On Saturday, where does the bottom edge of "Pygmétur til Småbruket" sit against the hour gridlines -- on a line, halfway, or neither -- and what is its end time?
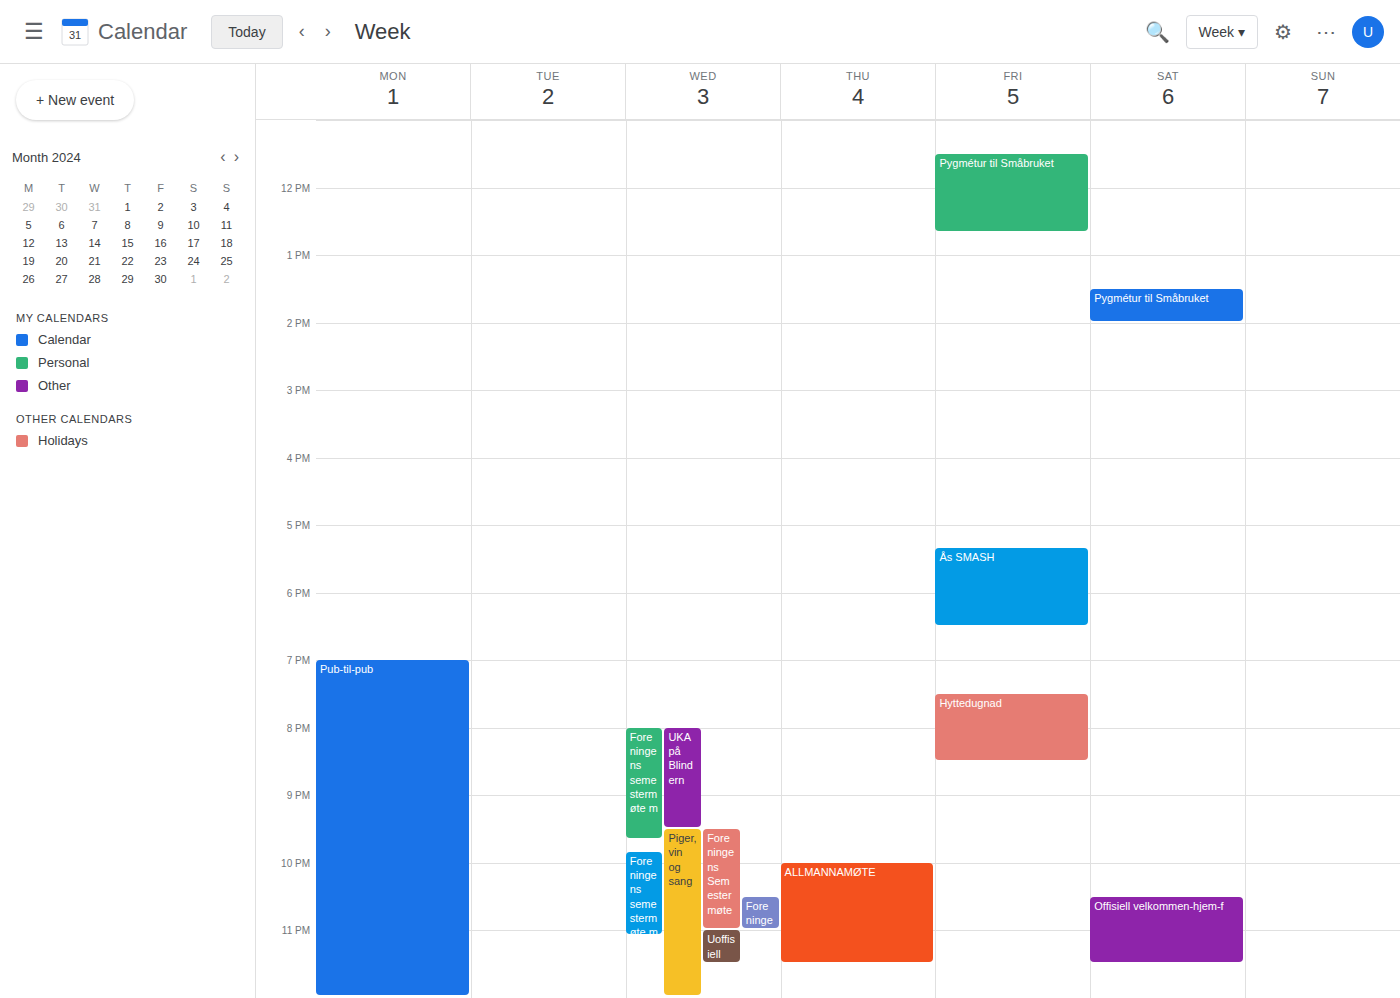
2:00 PM -- exactly on the 2 PM line.